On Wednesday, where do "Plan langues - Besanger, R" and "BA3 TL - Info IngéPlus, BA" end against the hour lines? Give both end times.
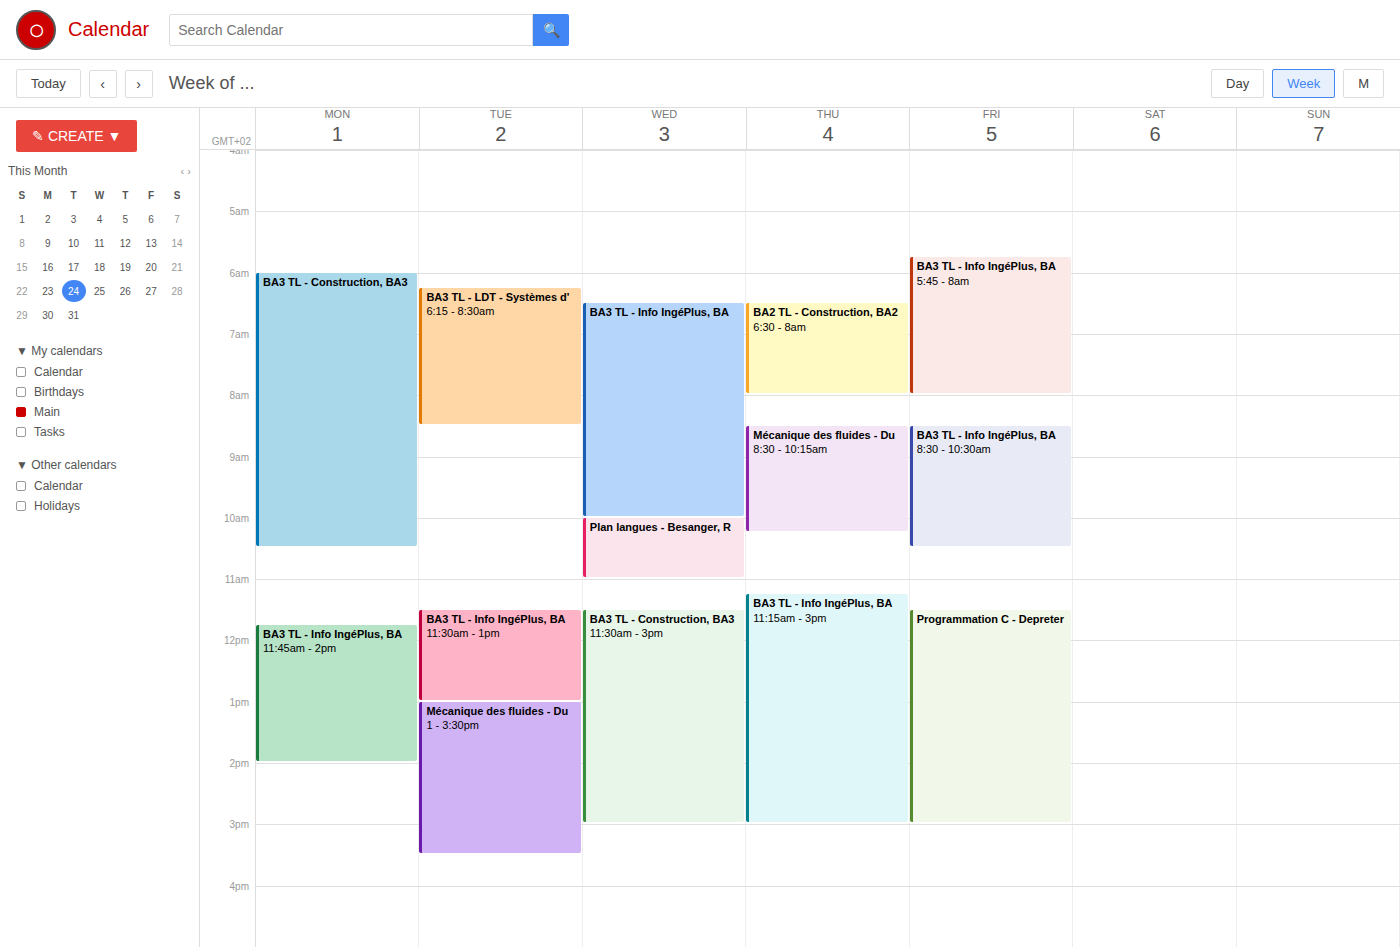
"Plan langues - Besanger, R": 11:00 AM, exactly on the 11 AM line. "BA3 TL - Info IngéPlus, BA": 10:00 AM, exactly on the 10 AM line.